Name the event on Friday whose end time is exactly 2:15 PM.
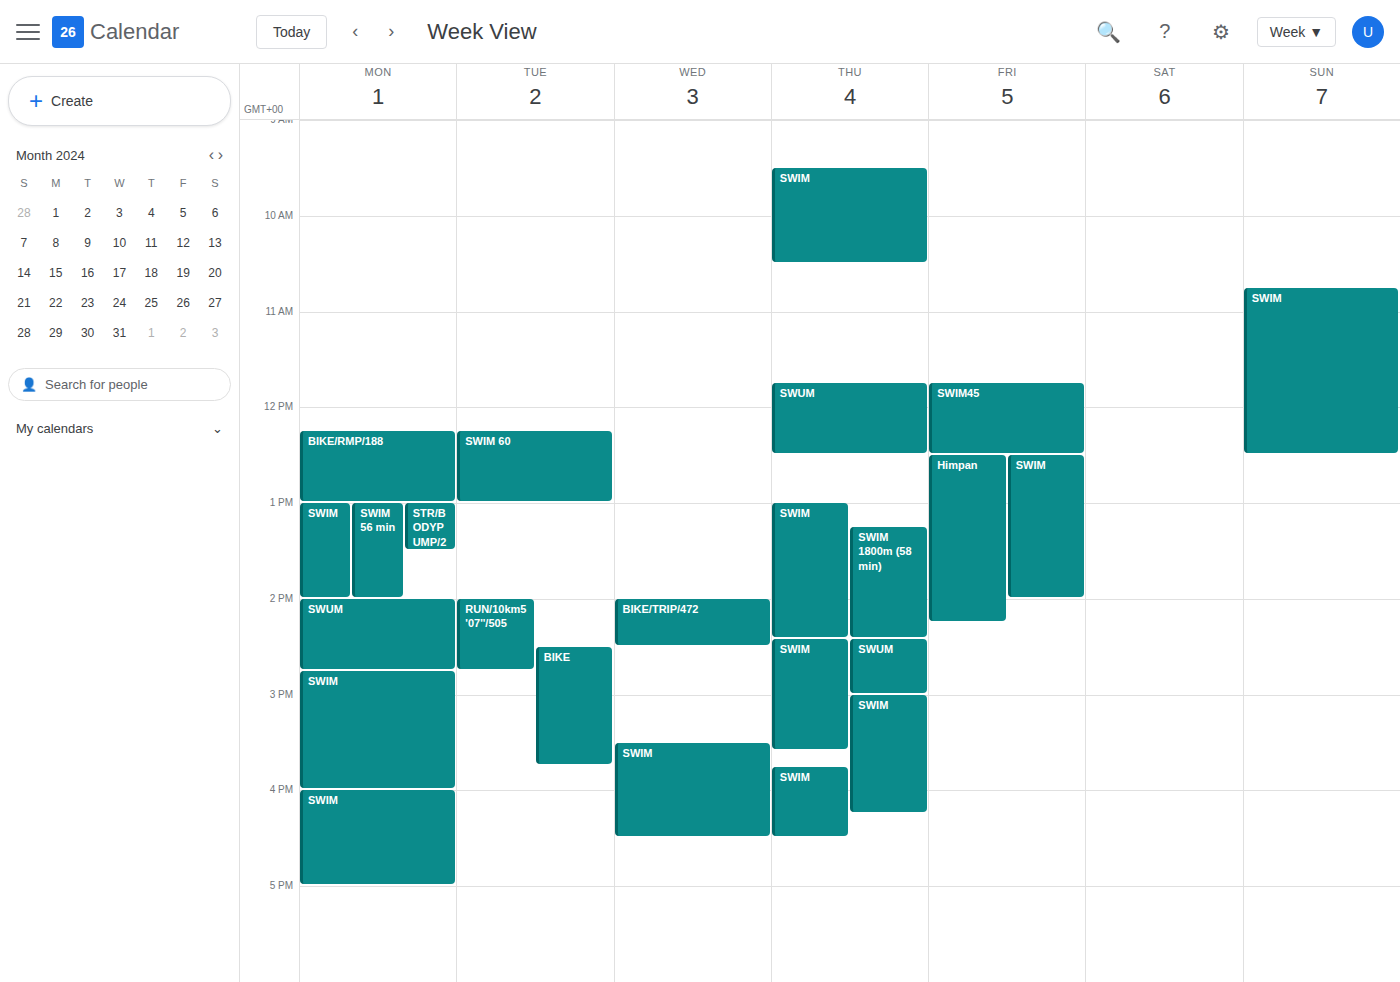
"Himpan"